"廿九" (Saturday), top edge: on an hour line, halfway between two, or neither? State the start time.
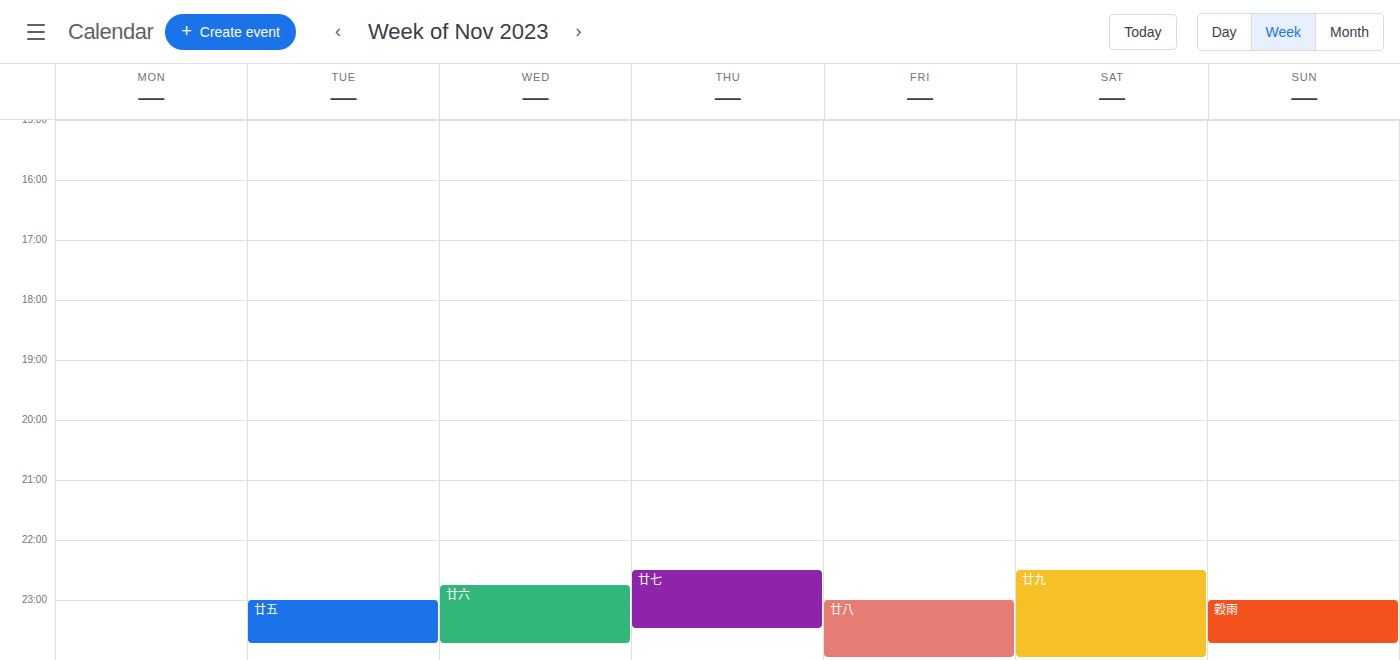
10:30 PM -- halfway between the 10 PM and 11 PM lines.